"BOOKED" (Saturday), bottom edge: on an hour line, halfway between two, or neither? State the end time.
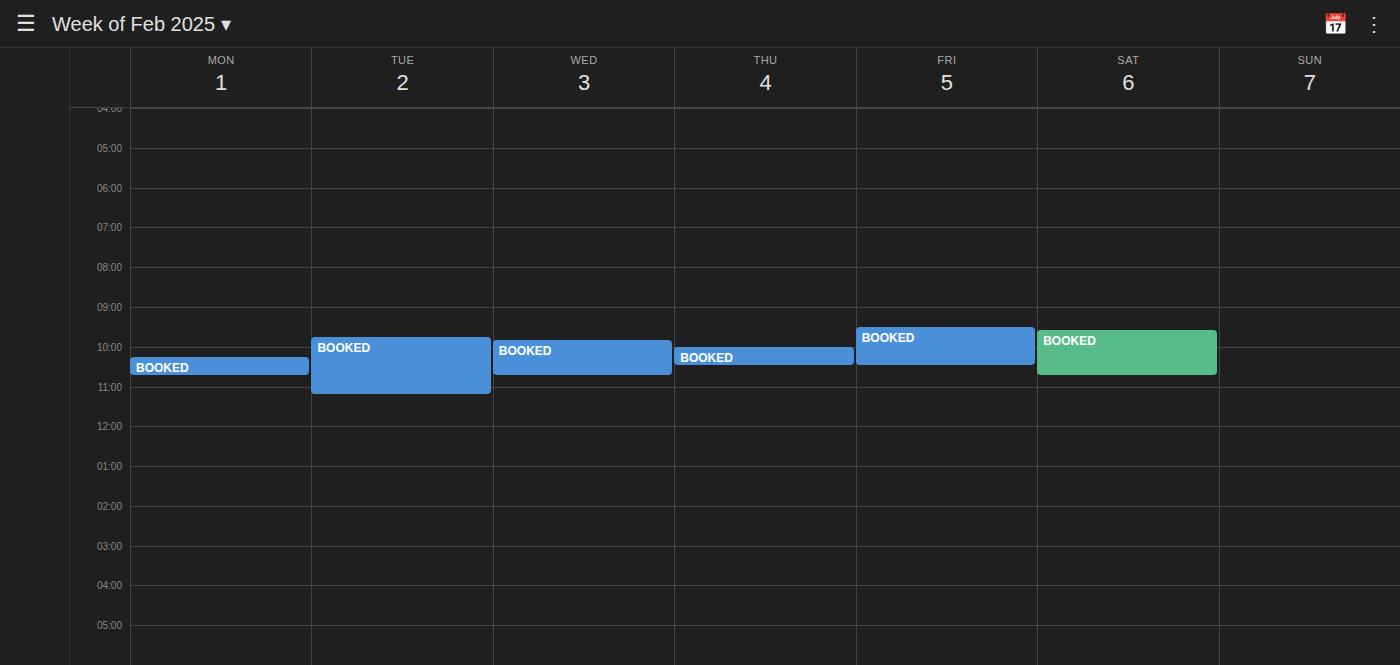
10:45 AM -- neither: three quarters of the way from the 10 AM line to the 11 AM line.